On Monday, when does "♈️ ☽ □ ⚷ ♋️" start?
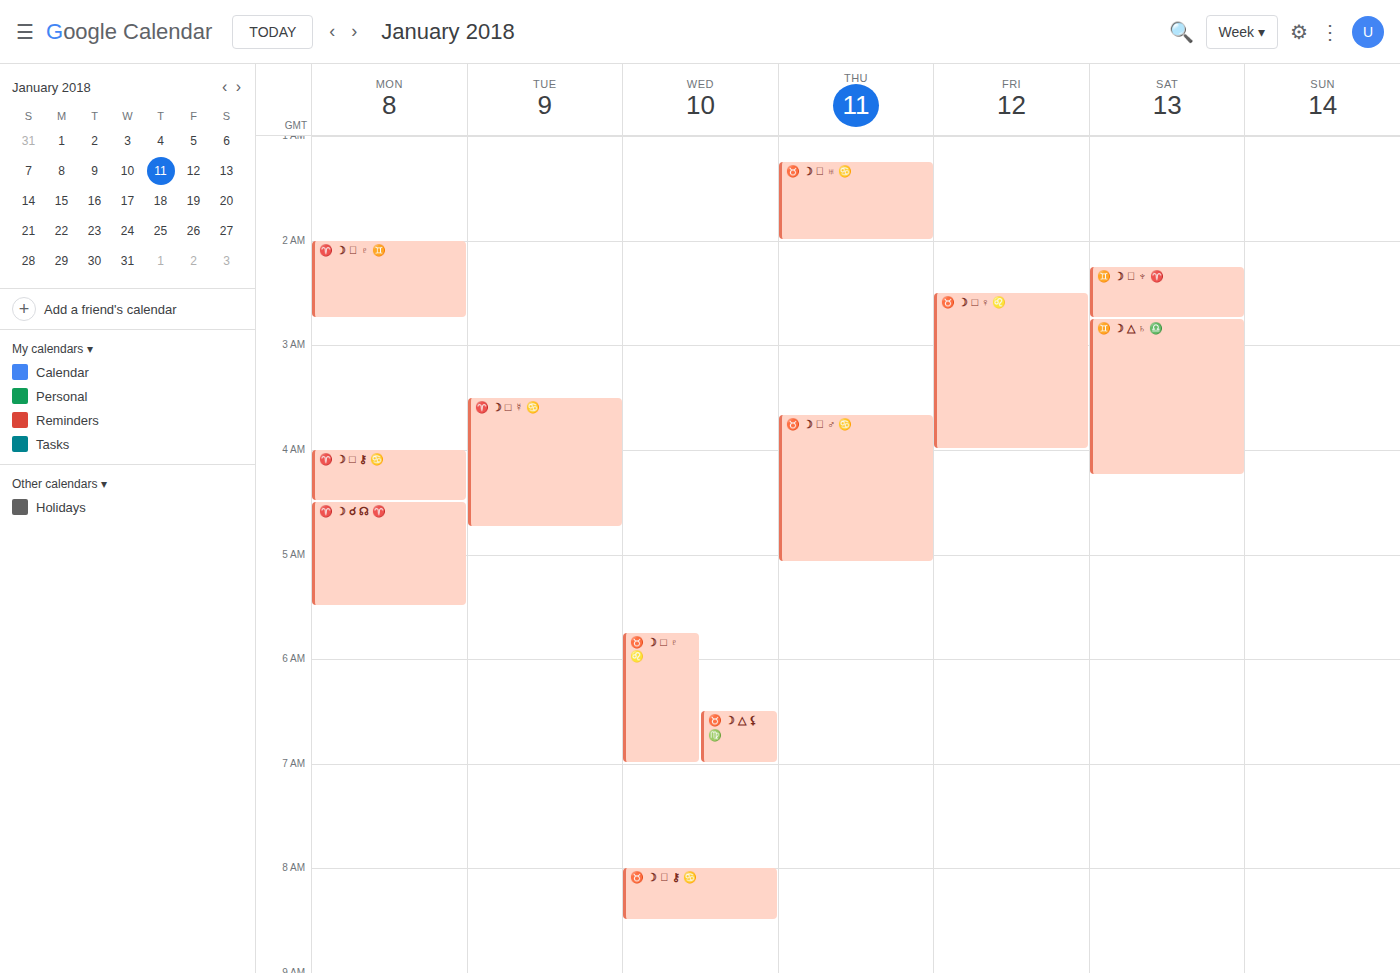
4:00 AM